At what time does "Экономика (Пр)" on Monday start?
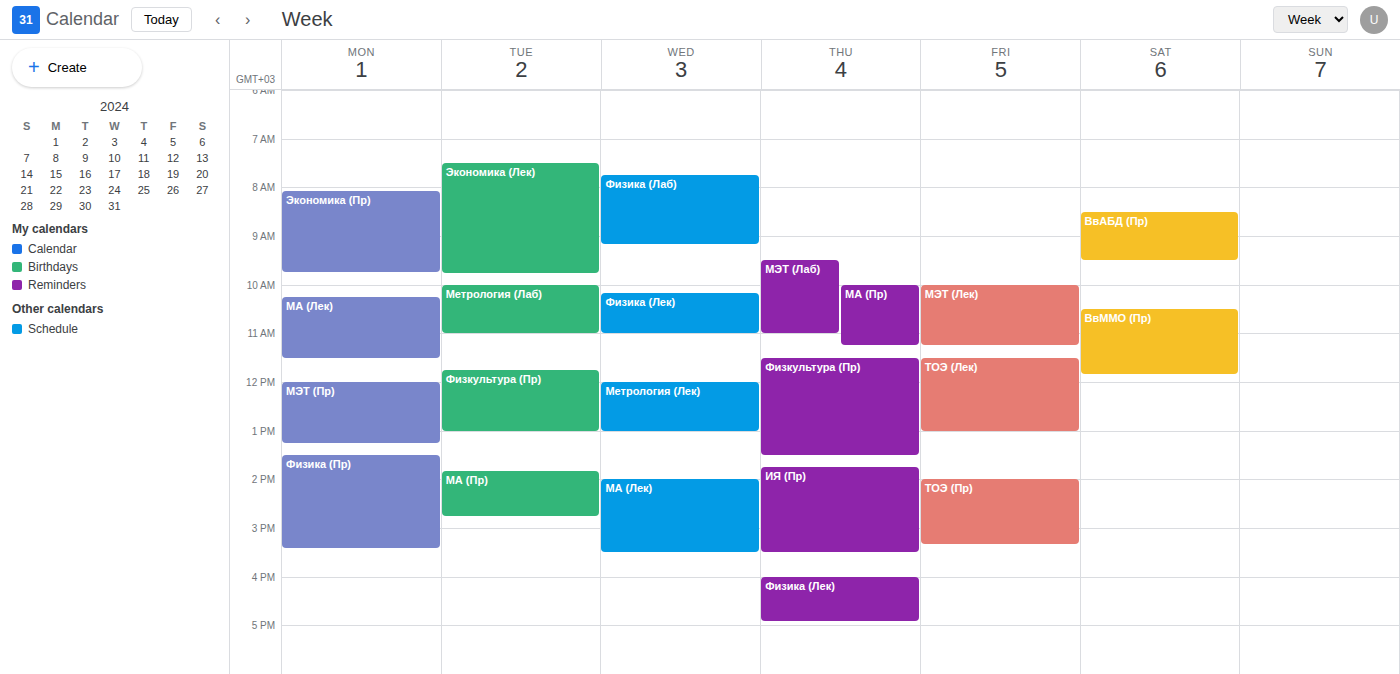
8:05 AM